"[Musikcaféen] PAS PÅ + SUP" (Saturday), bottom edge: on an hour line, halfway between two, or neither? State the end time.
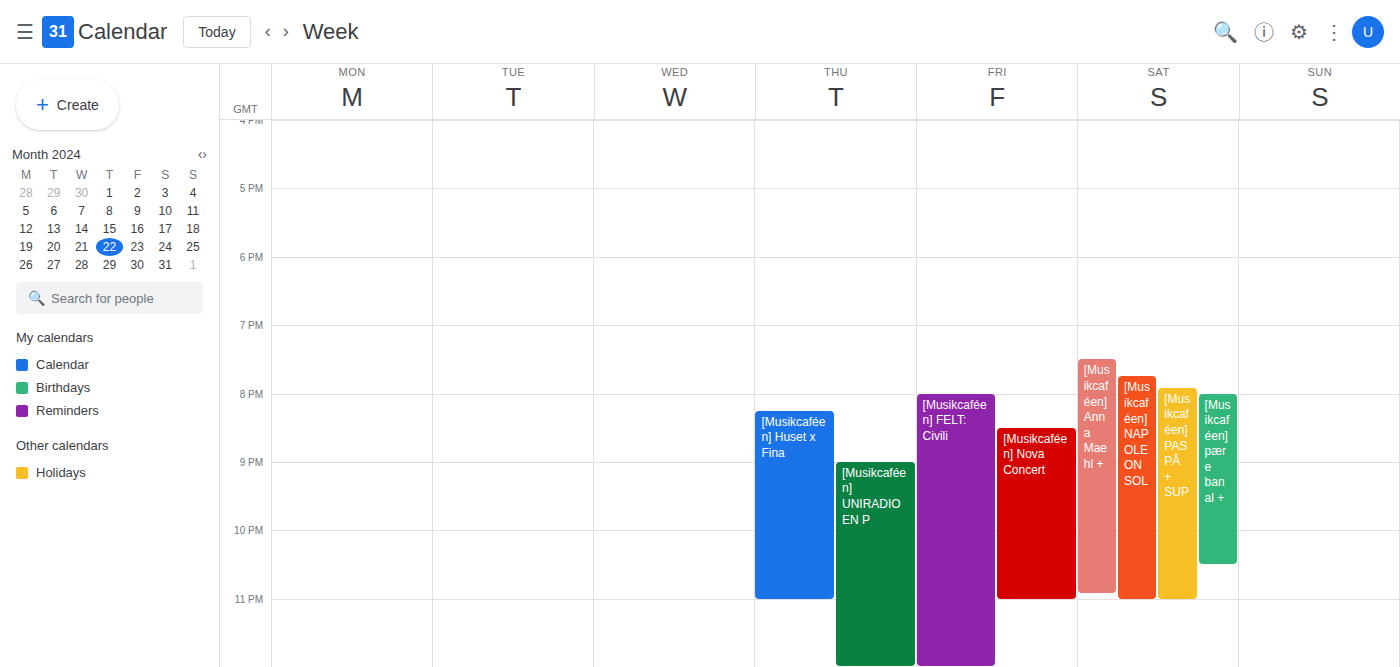
11:00 PM -- exactly on the 11 PM line.